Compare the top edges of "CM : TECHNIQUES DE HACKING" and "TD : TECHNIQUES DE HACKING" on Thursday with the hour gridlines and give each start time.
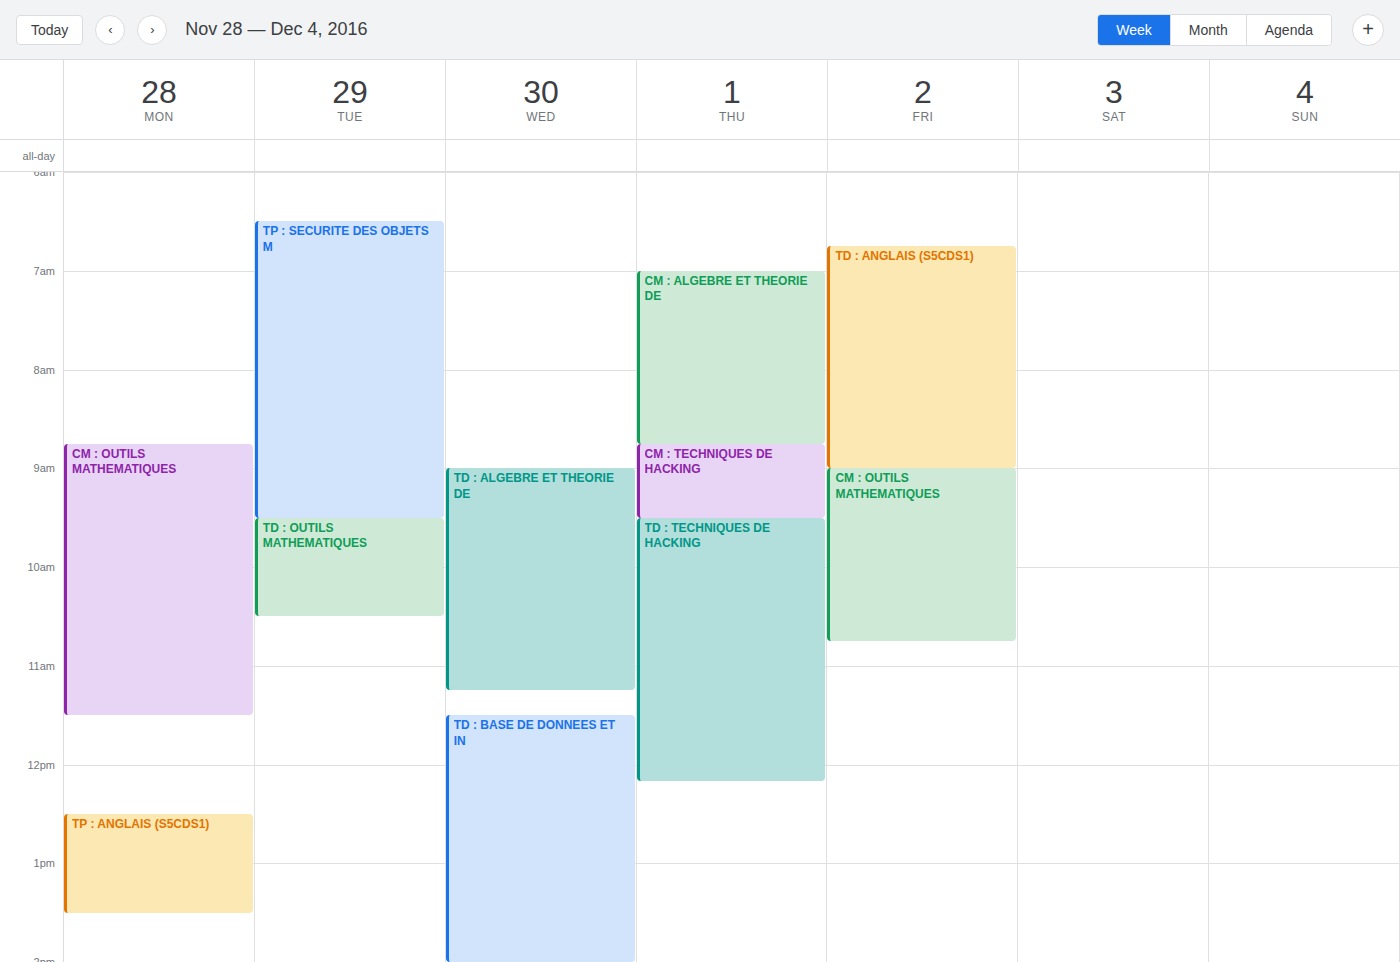
"CM : TECHNIQUES DE HACKING": 8:45 AM, neither: three quarters of the way from the 8 AM line to the 9 AM line. "TD : TECHNIQUES DE HACKING": 9:30 AM, halfway between the 9 AM and 10 AM lines.